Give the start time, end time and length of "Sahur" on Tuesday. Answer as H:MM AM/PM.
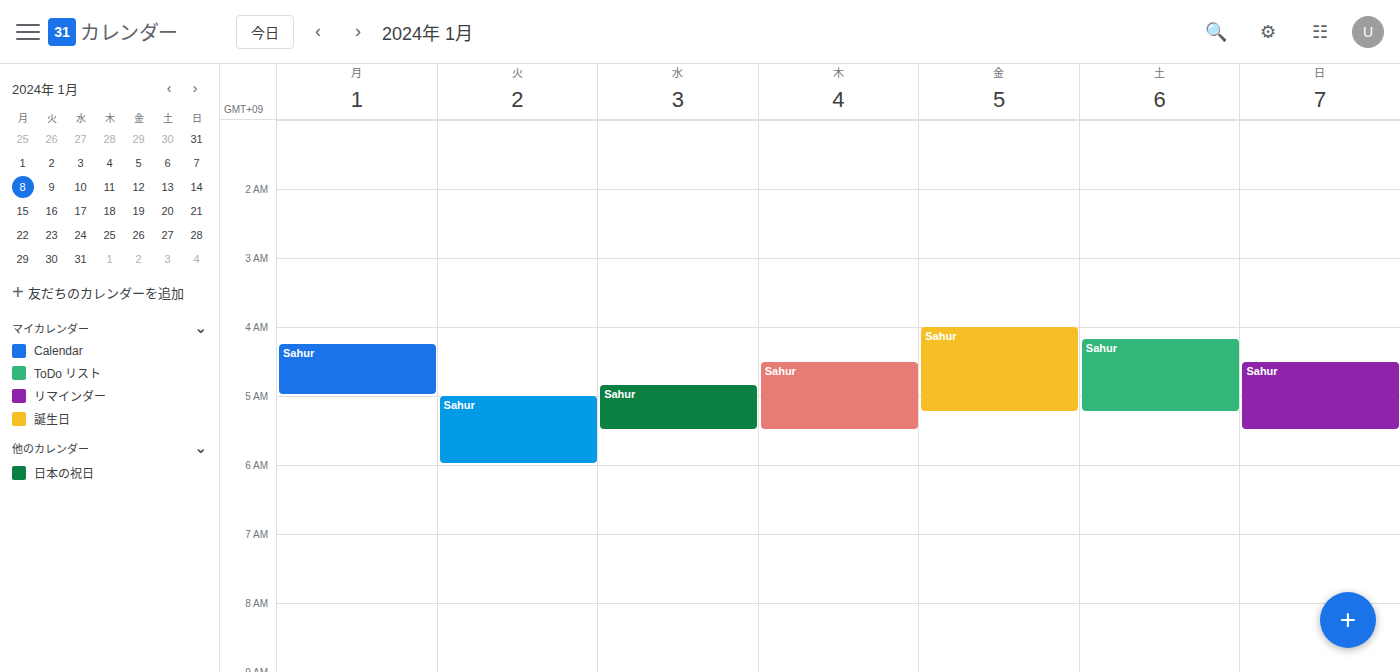
5:00 AM to 6:00 AM, 1 hour